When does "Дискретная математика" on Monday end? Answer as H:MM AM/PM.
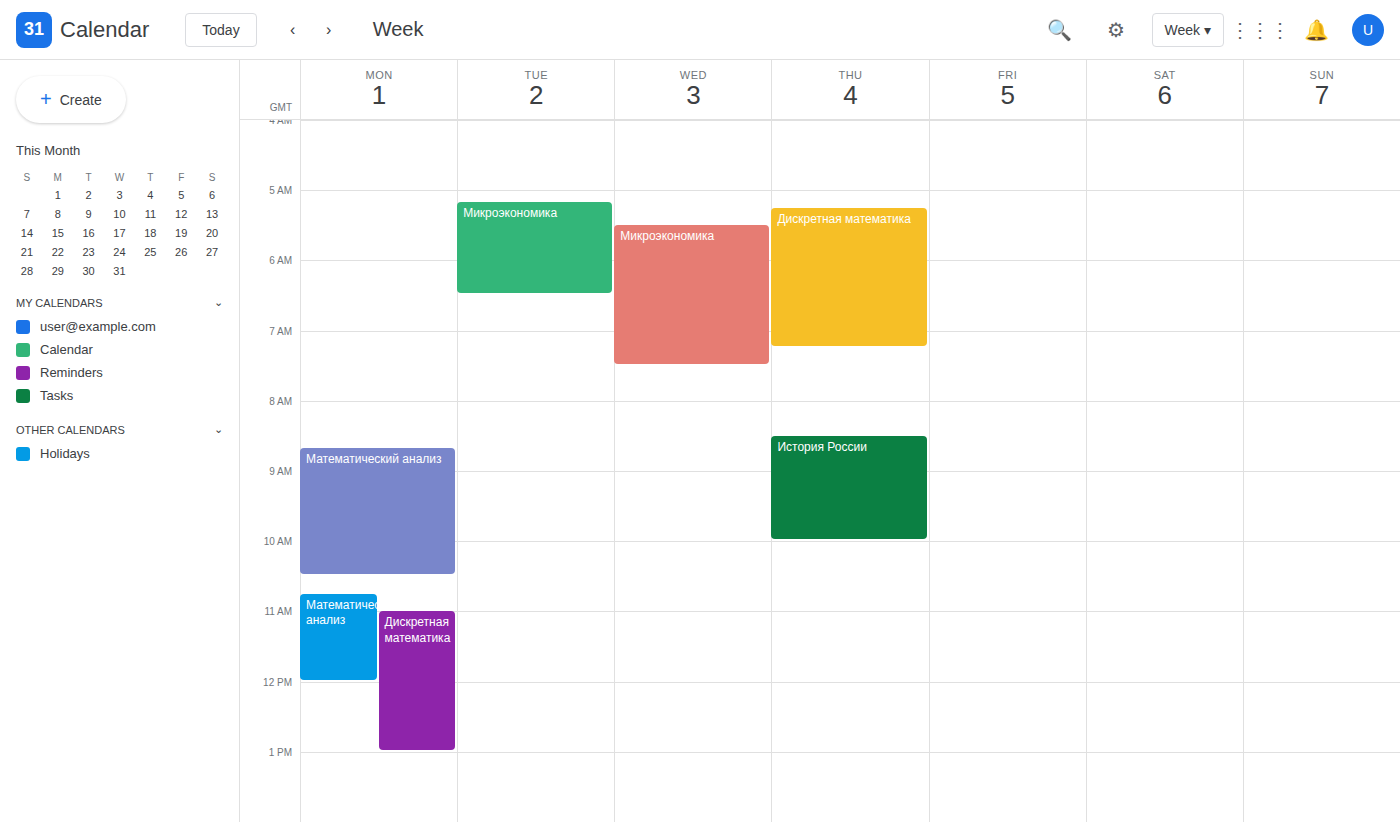
1:00 PM